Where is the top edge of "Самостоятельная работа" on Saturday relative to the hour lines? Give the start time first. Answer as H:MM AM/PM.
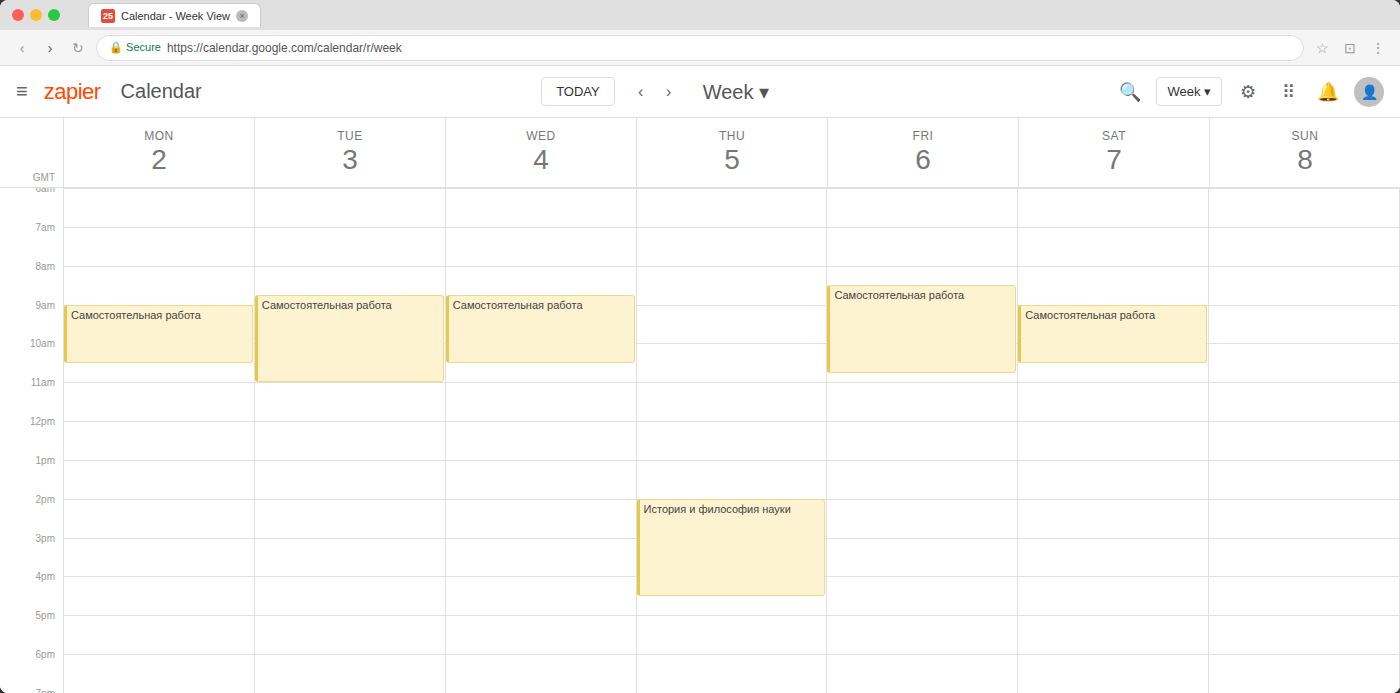
9:00 AM -- exactly on the 9 AM line.